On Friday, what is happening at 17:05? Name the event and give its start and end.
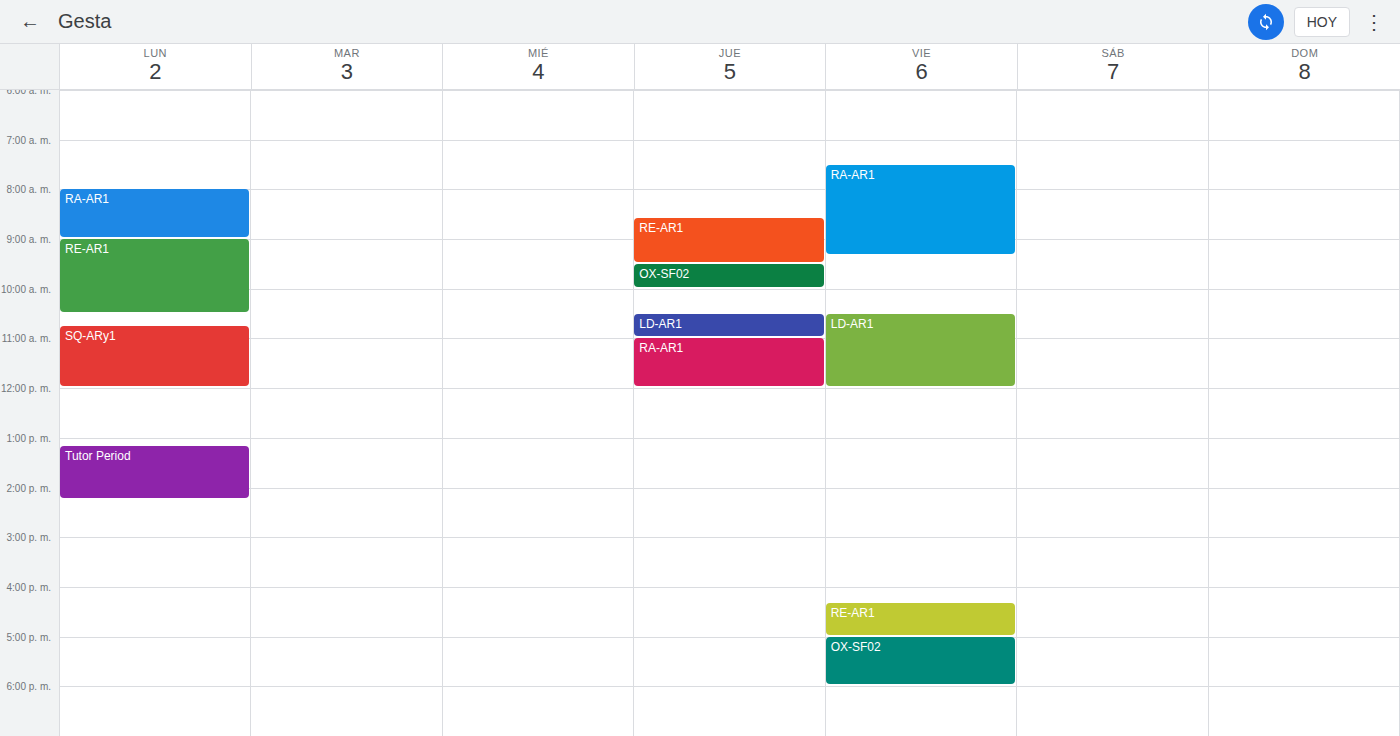
"OX-SF02", 17:00 to 18:00